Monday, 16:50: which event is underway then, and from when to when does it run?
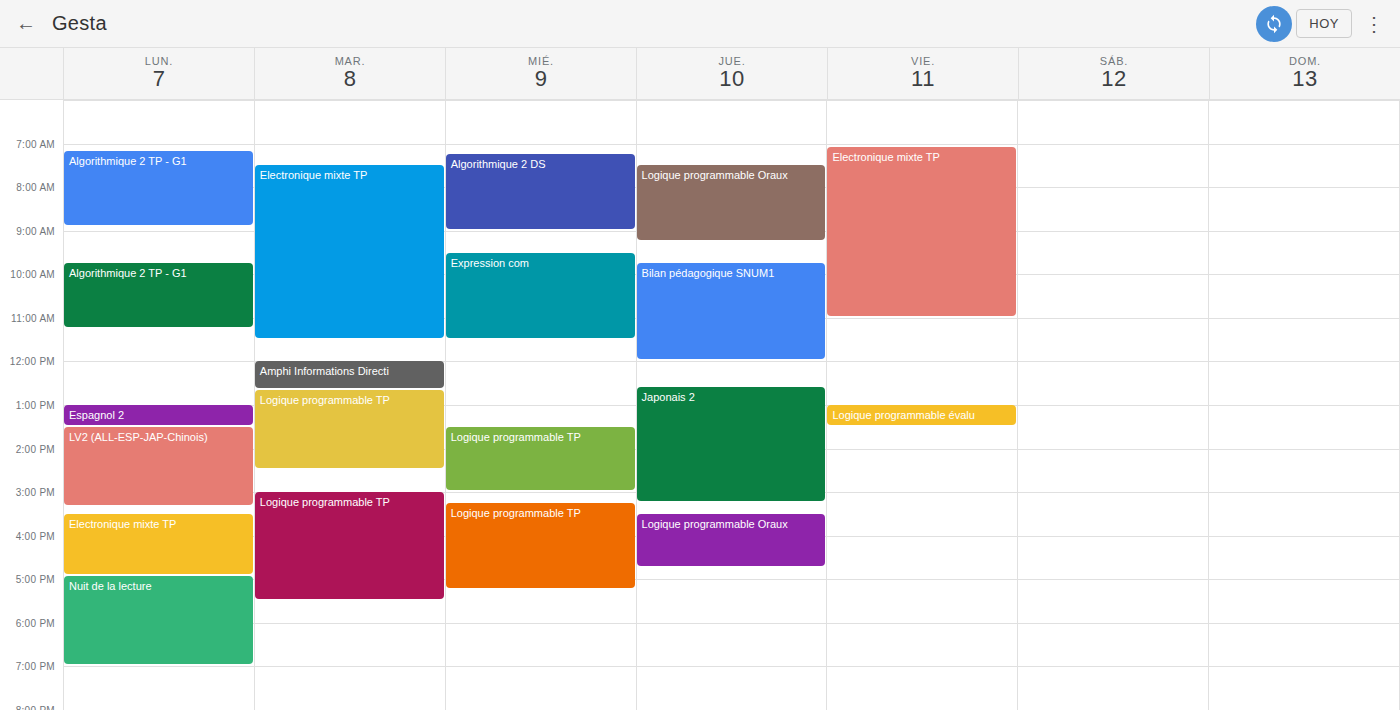
"Electronique mixte TP", 15:30 to 16:55